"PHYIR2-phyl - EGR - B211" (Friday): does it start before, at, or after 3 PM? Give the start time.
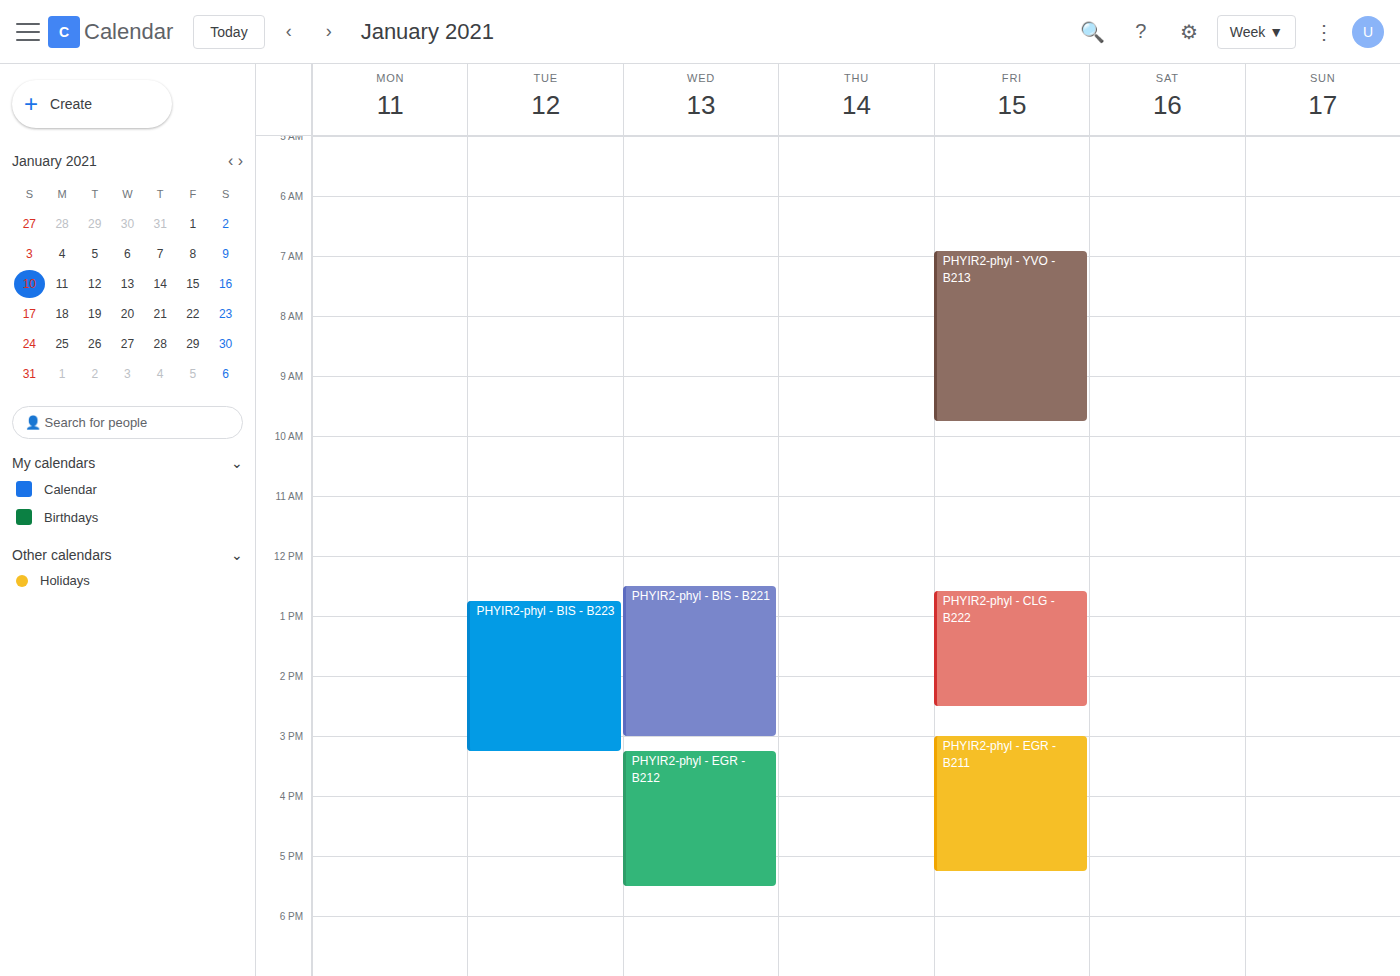
3:00 PM -- exactly at 3 PM, on the 3 PM line.